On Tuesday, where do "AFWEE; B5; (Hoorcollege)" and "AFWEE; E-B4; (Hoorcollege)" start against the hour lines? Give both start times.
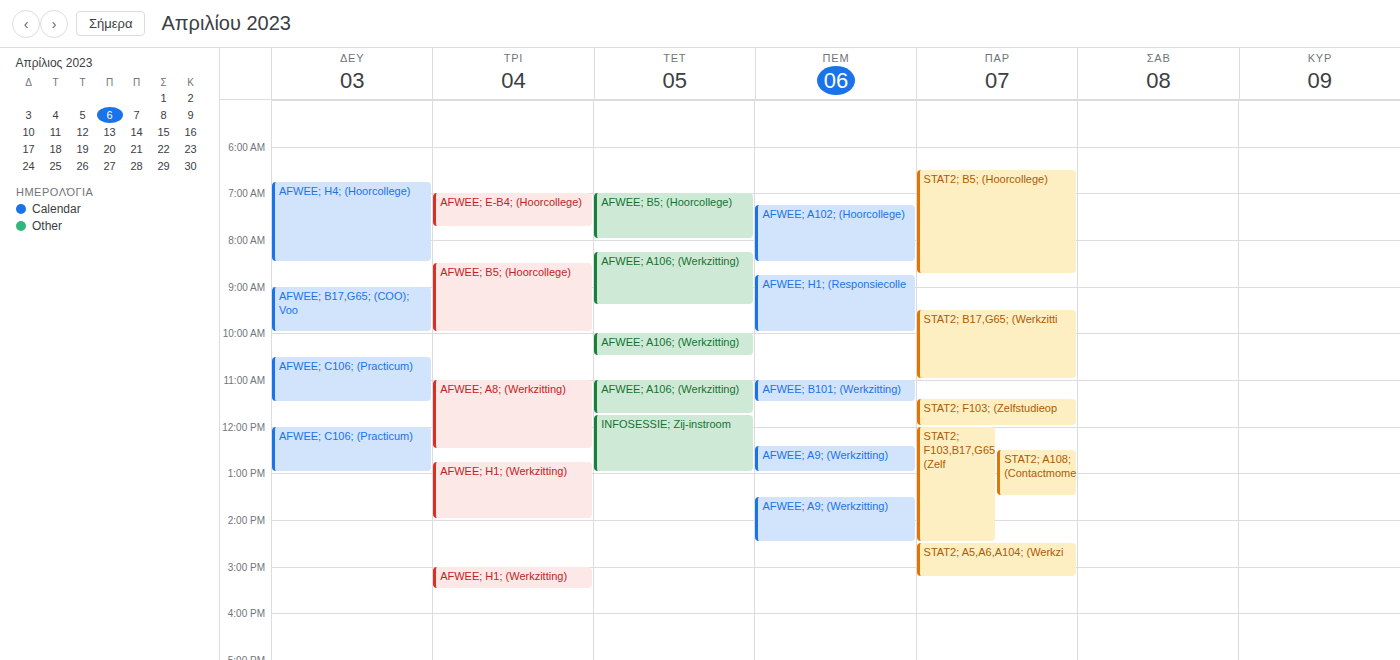
"AFWEE; B5; (Hoorcollege)": 8:30 AM, halfway between the 8 AM and 9 AM lines. "AFWEE; E-B4; (Hoorcollege)": 7:00 AM, exactly on the 7 AM line.